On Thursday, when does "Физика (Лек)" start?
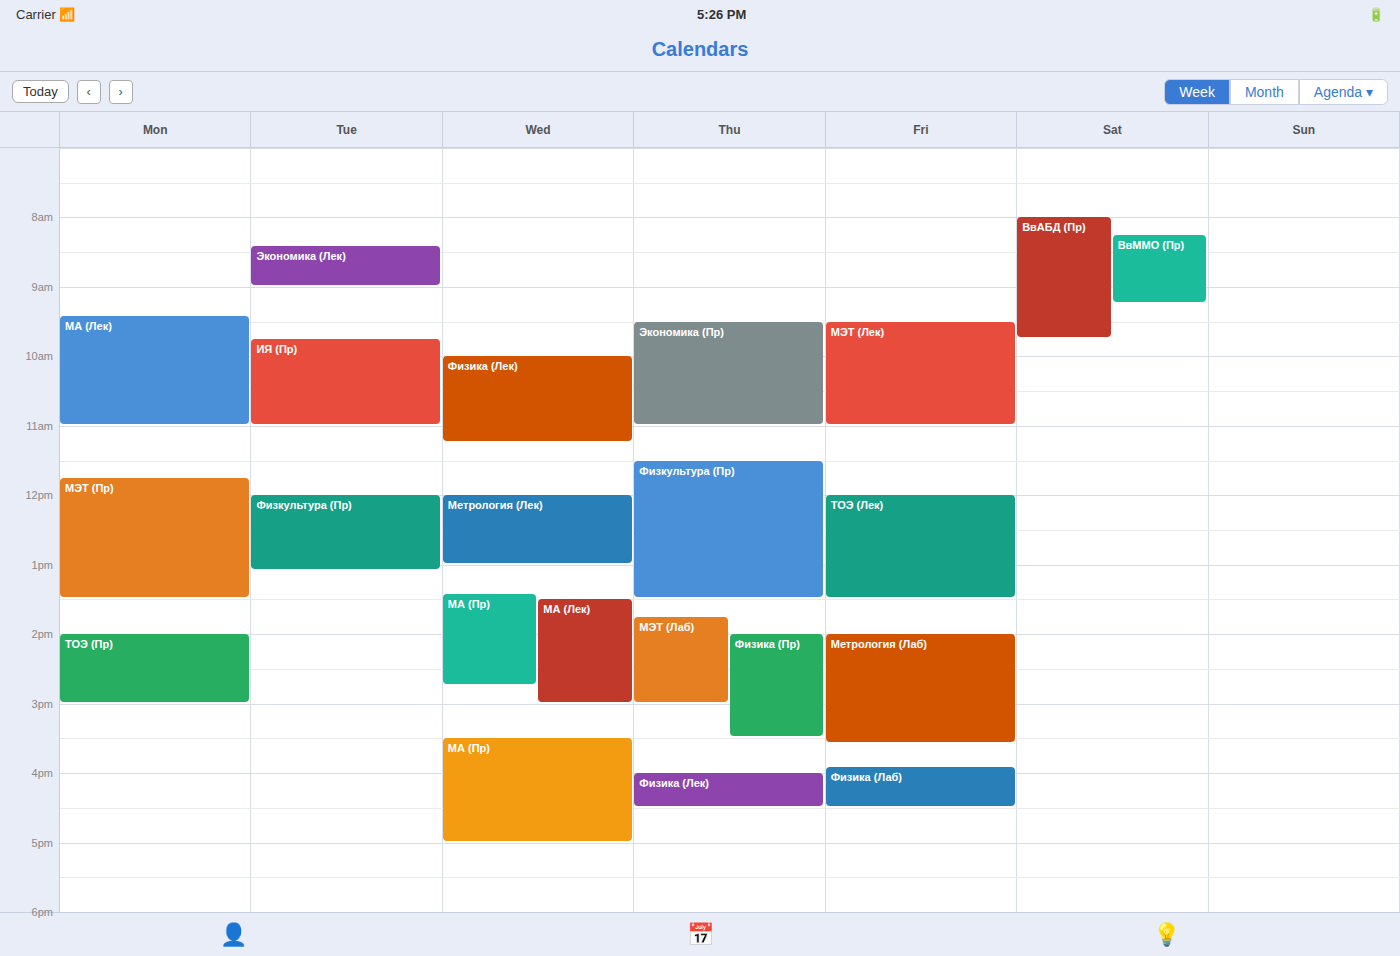
16:00